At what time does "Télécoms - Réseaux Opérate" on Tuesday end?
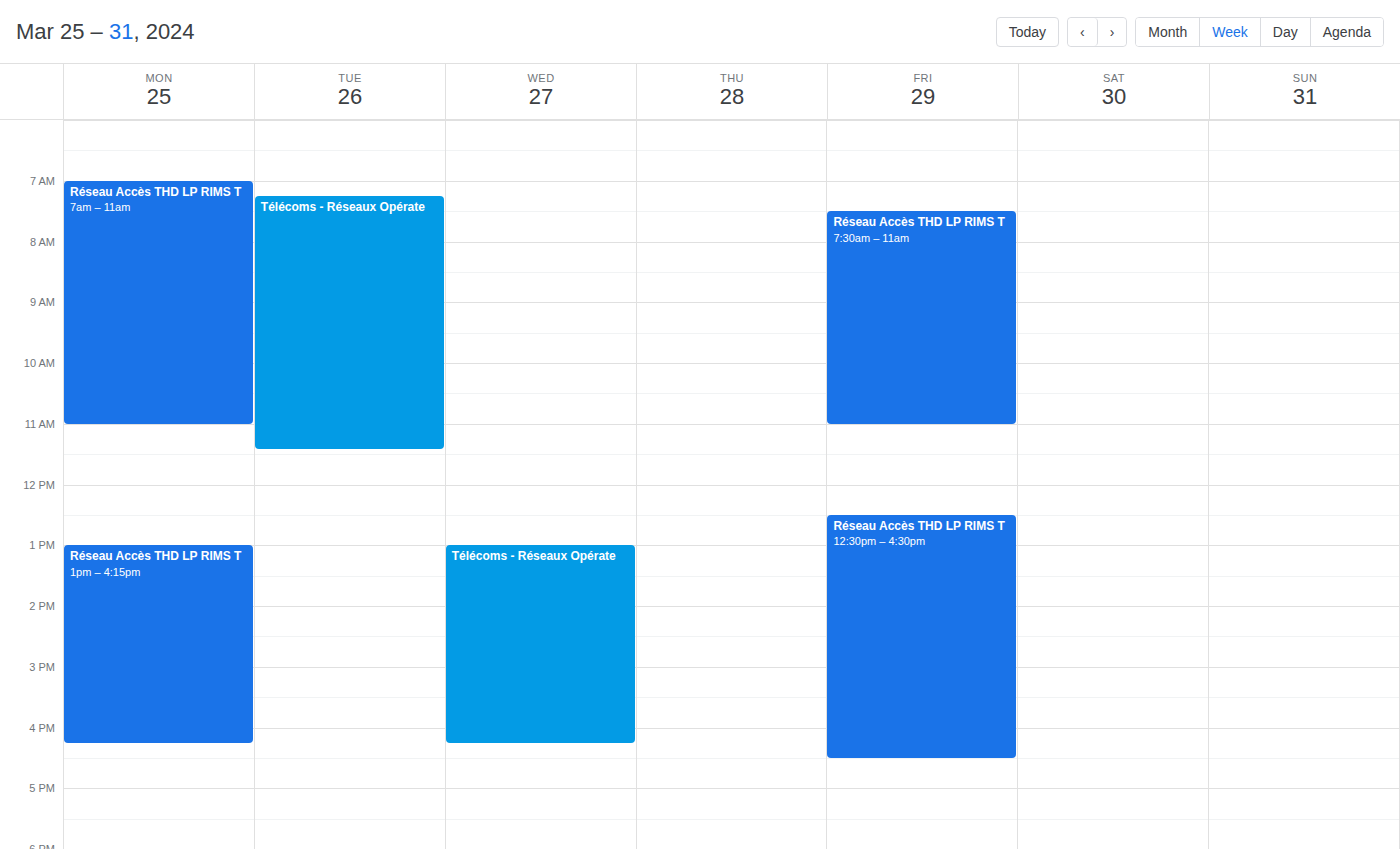
11:25